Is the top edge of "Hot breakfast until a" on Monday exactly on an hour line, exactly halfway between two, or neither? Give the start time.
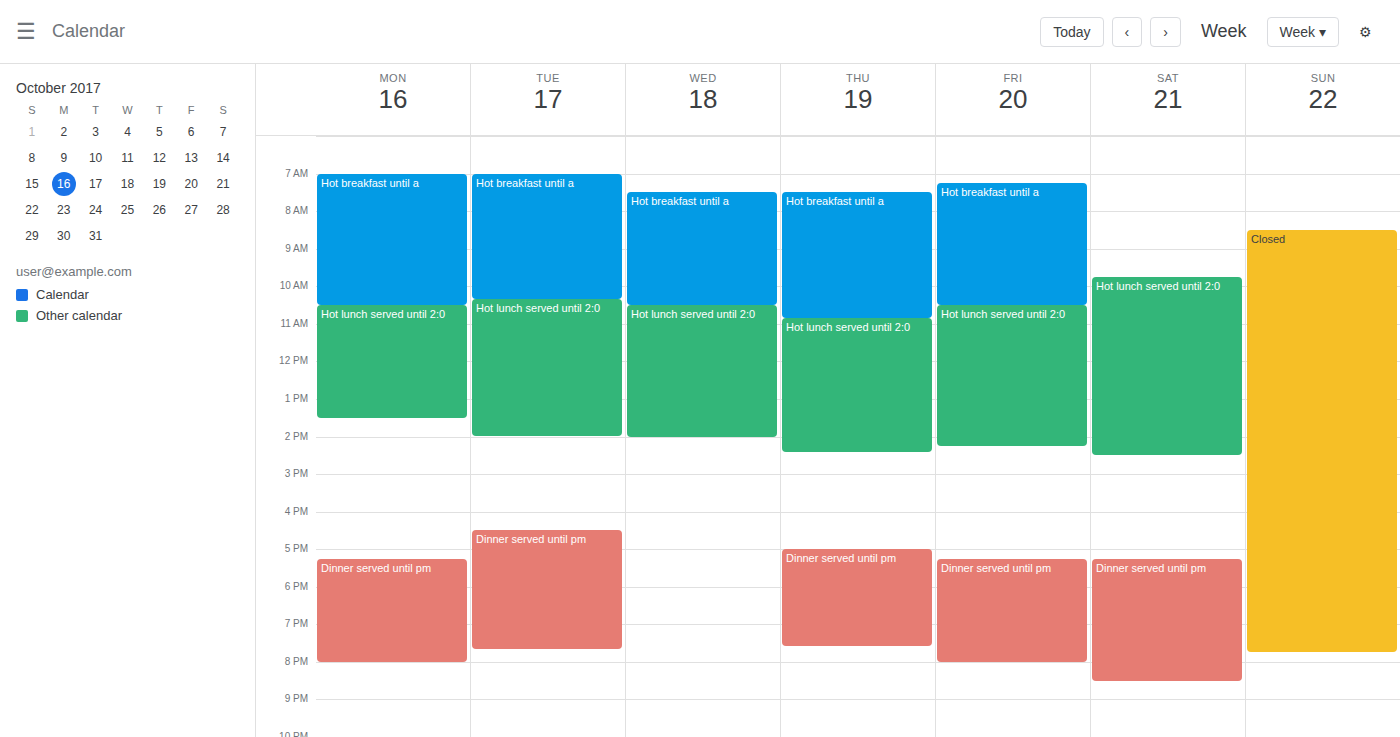
07:00 -- exactly on the 07:00 line.